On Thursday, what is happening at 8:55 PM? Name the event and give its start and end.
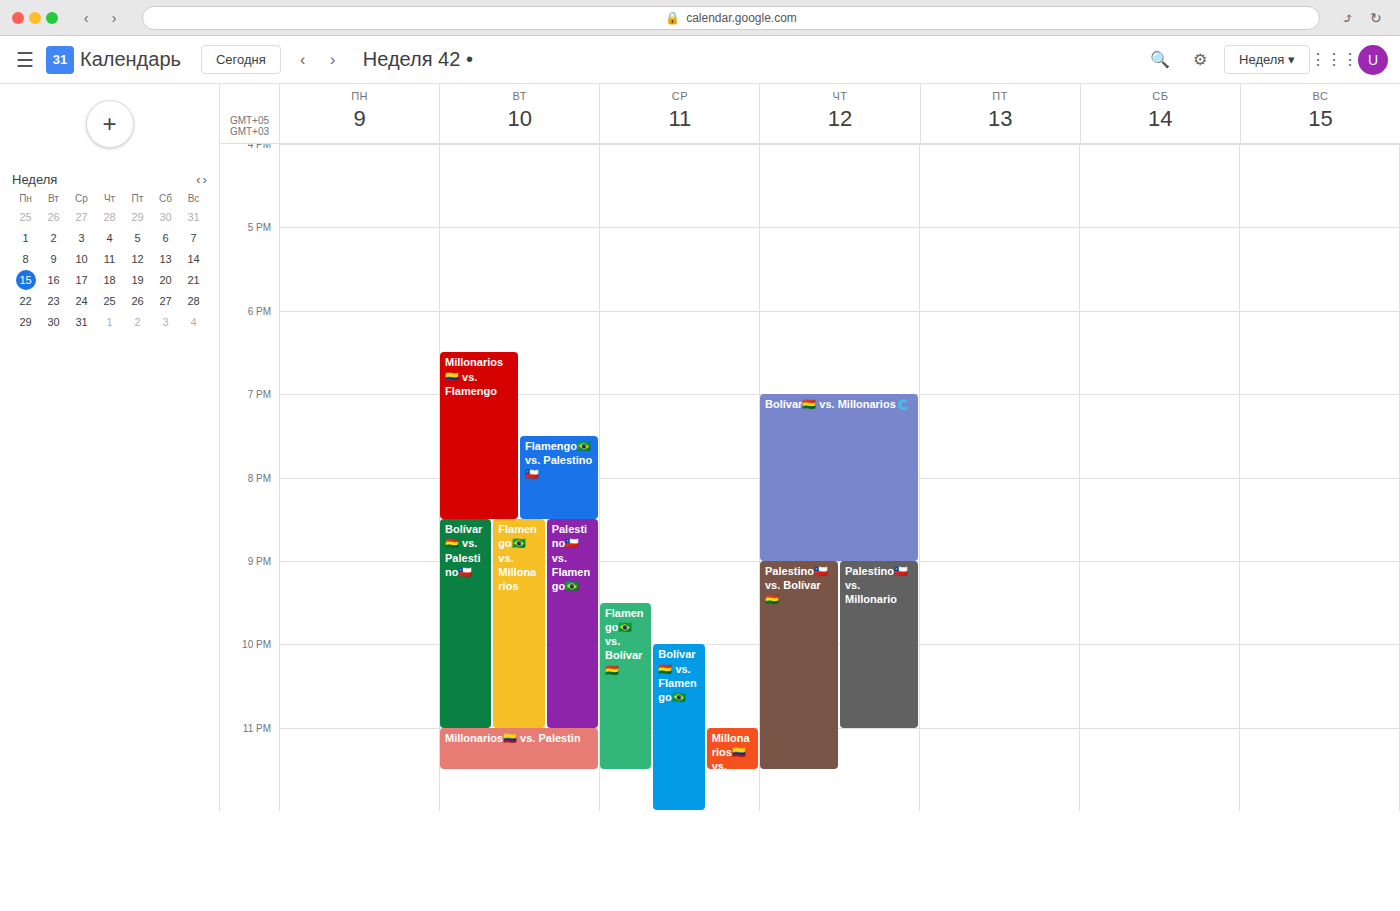
"Bolívar🇧🇴 vs. Millonarios🇨", 7:00 PM to 9:00 PM